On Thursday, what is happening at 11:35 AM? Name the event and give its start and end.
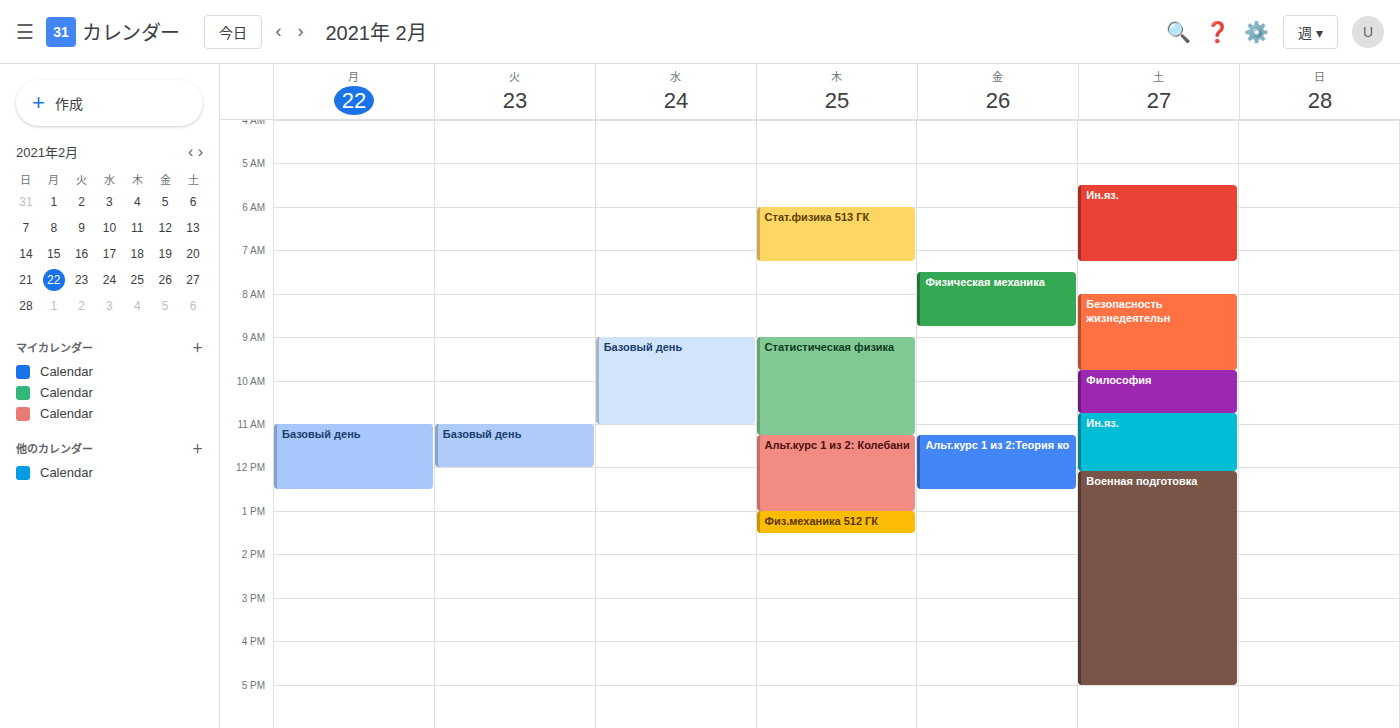
"Альт.курс 1 из 2: Колебани", 11:15 AM to 1:00 PM